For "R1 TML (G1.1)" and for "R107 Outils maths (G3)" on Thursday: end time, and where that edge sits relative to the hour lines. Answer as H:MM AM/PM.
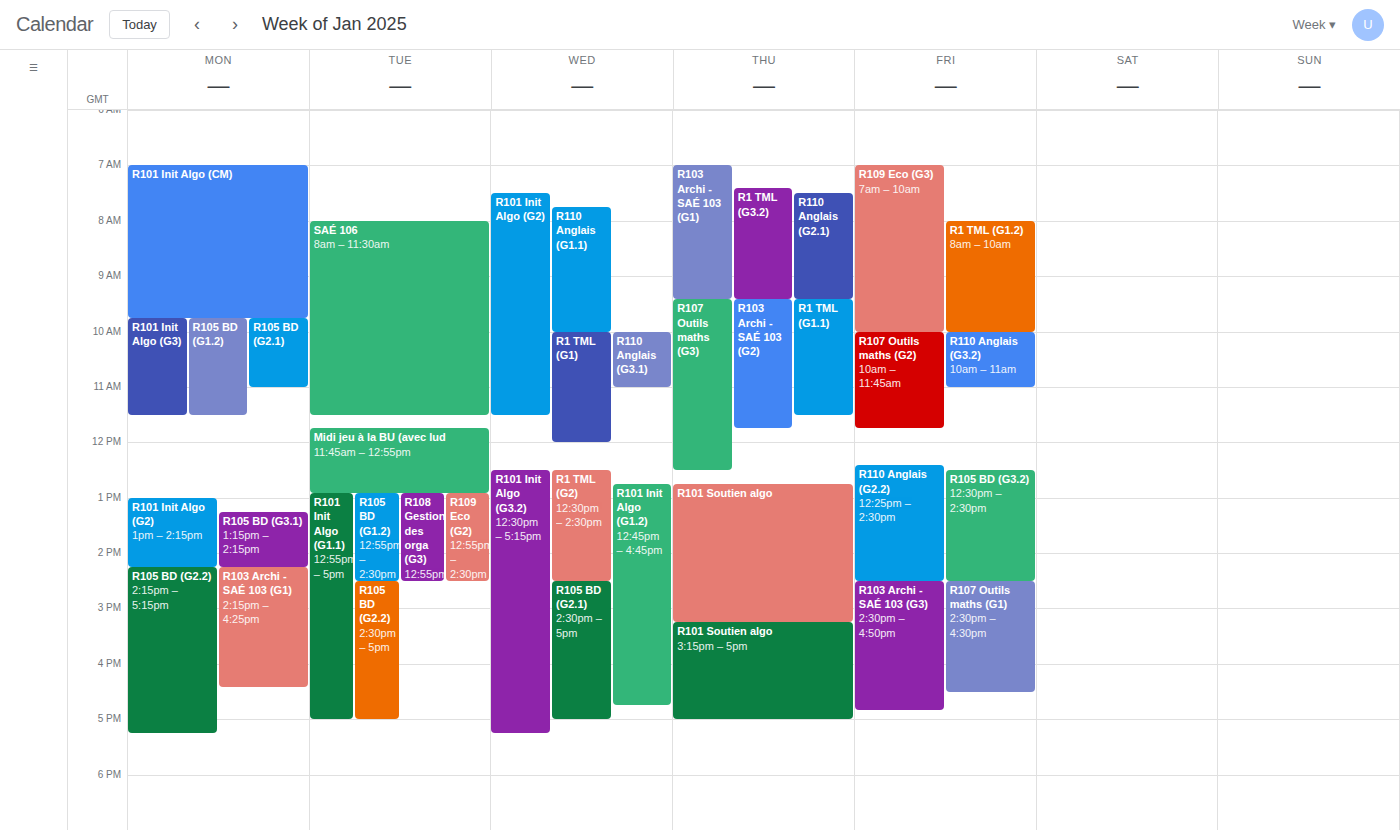
"R1 TML (G1.1)": 11:30 AM, halfway between the 11 AM and 12 PM lines. "R107 Outils maths (G3)": 12:30 PM, halfway between the 12 PM and 1 PM lines.